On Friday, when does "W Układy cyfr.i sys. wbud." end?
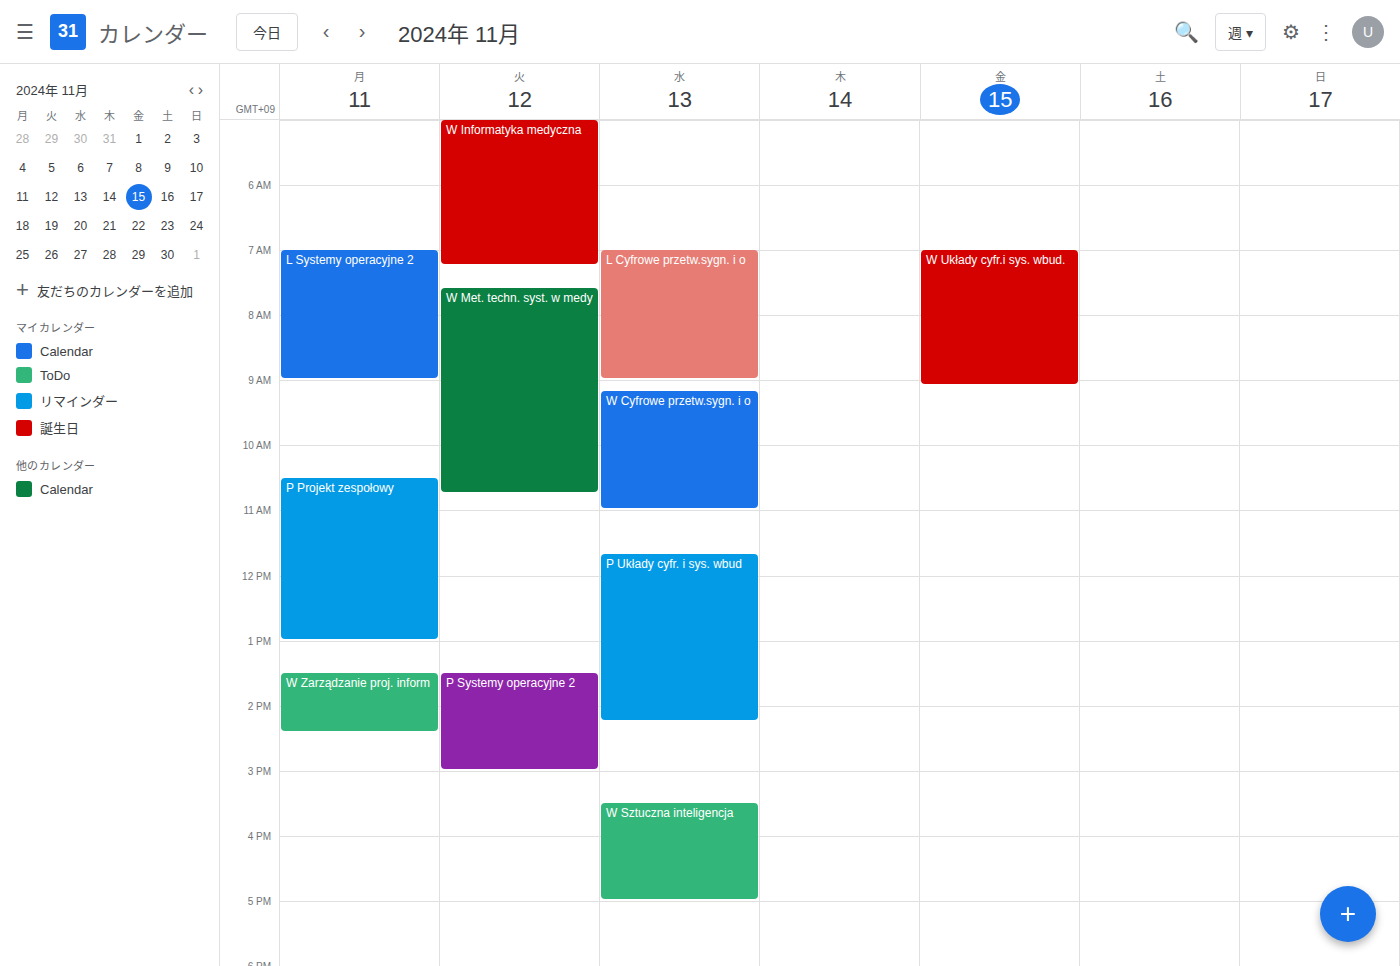
09:05